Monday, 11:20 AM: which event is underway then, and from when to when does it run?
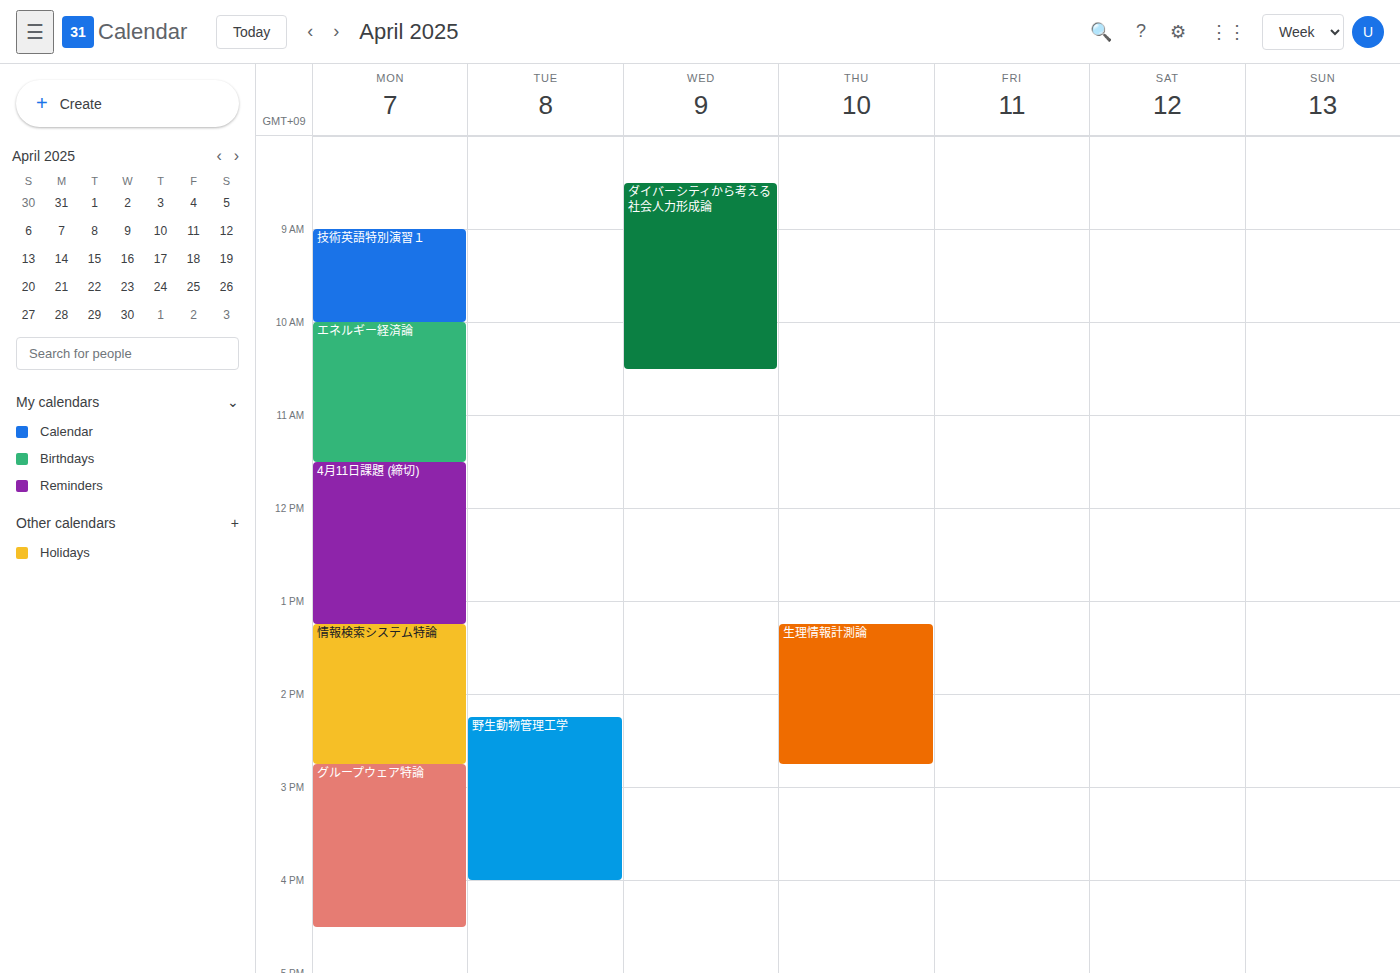
"エネルギー経済論", 10:00 AM to 11:30 AM